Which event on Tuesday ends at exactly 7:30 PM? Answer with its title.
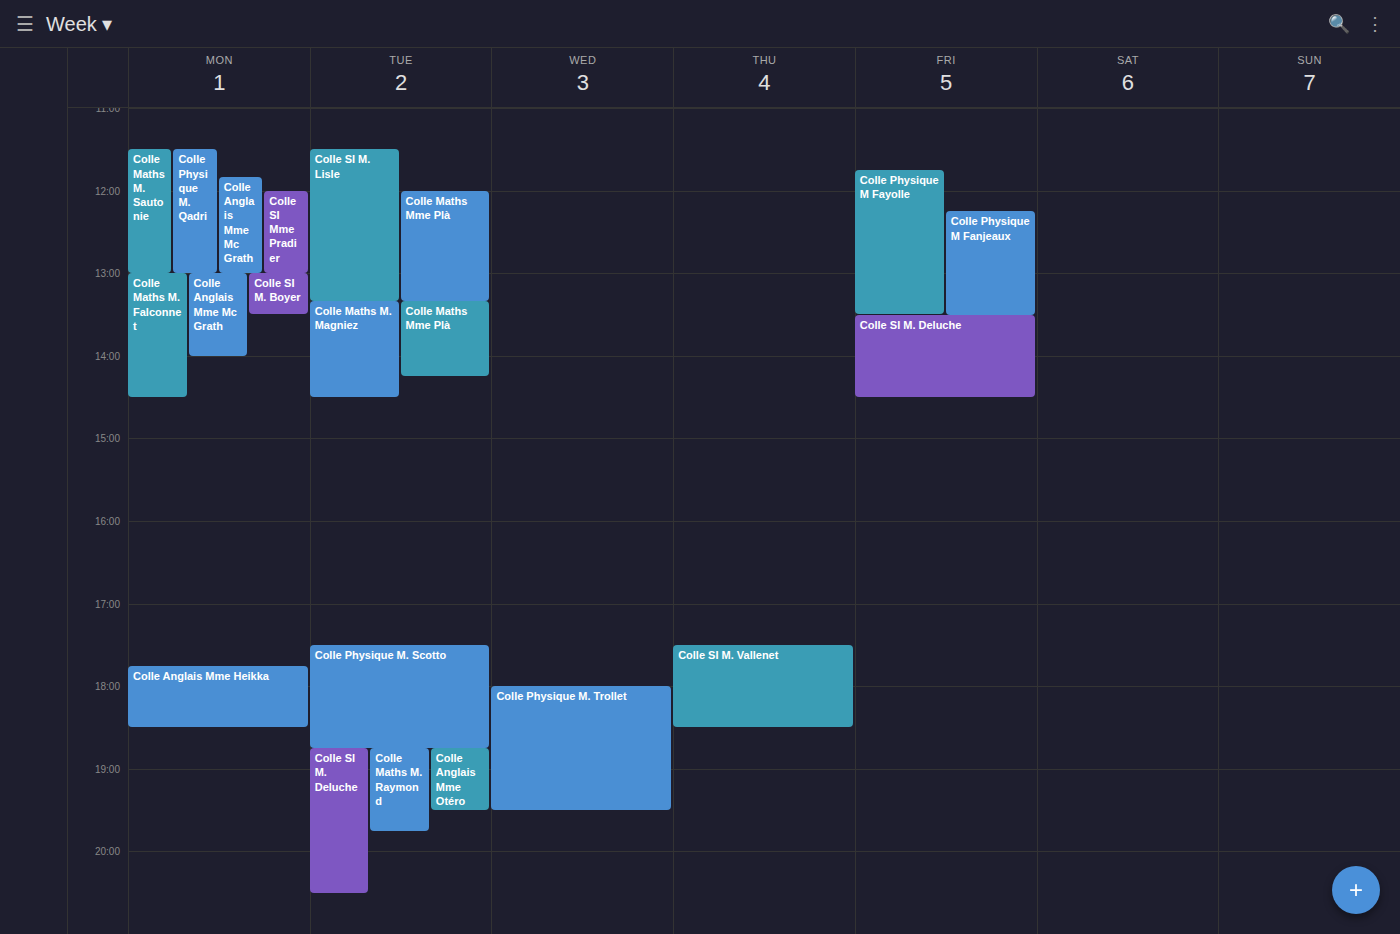
"Colle Anglais Mme Otéro"